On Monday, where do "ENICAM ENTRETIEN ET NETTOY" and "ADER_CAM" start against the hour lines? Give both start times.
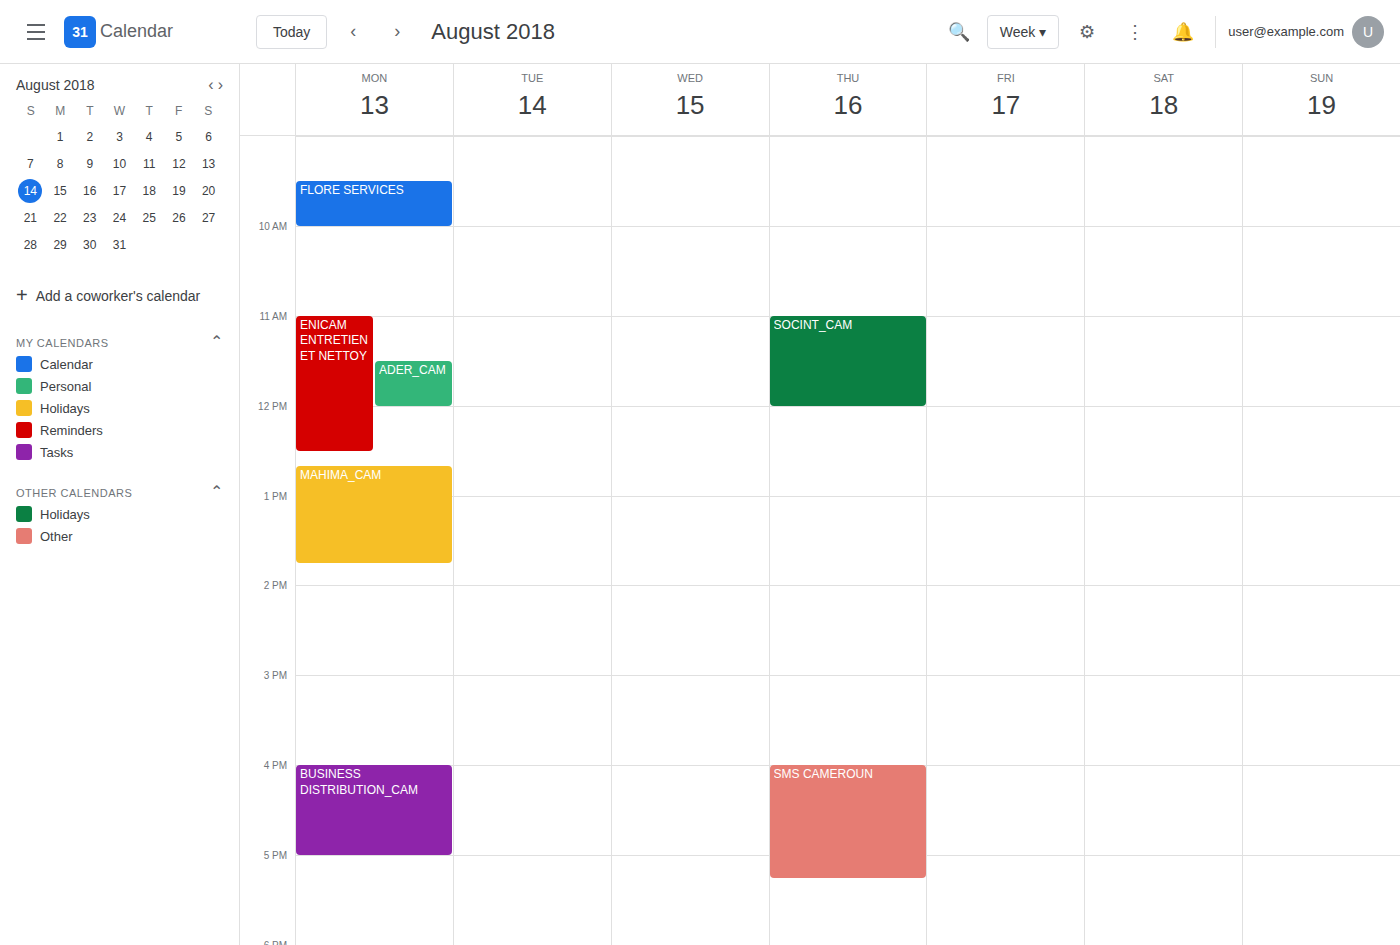
"ENICAM ENTRETIEN ET NETTOY": 11:00 AM, exactly on the 11 AM line. "ADER_CAM": 11:30 AM, halfway between the 11 AM and 12 PM lines.